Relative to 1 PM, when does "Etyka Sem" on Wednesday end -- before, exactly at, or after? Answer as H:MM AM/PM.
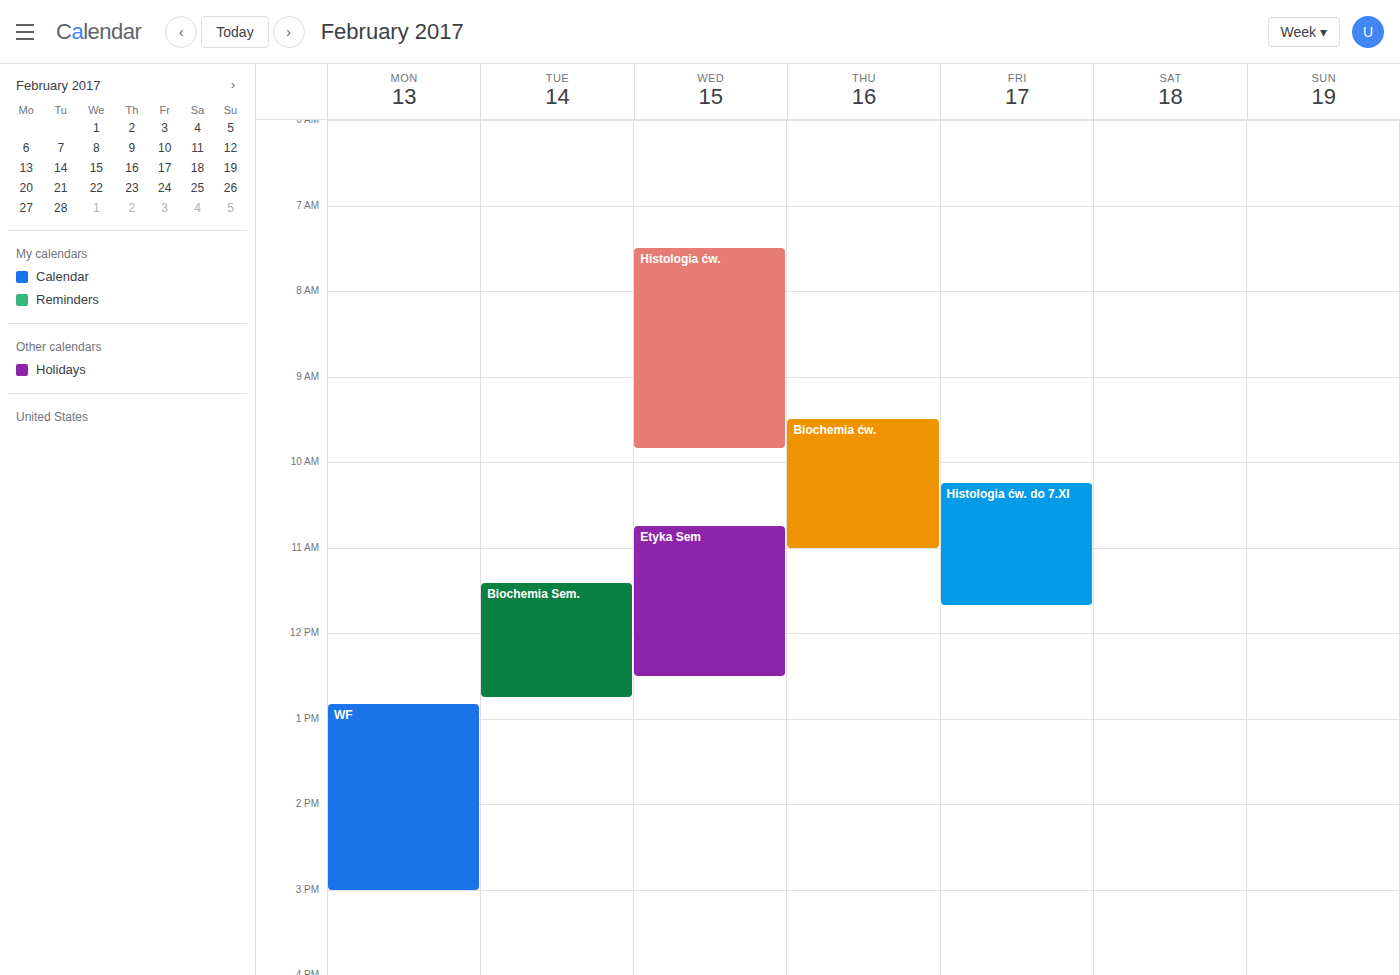
12:30 PM -- before 1 PM, 30 minutes above the 1 PM line.